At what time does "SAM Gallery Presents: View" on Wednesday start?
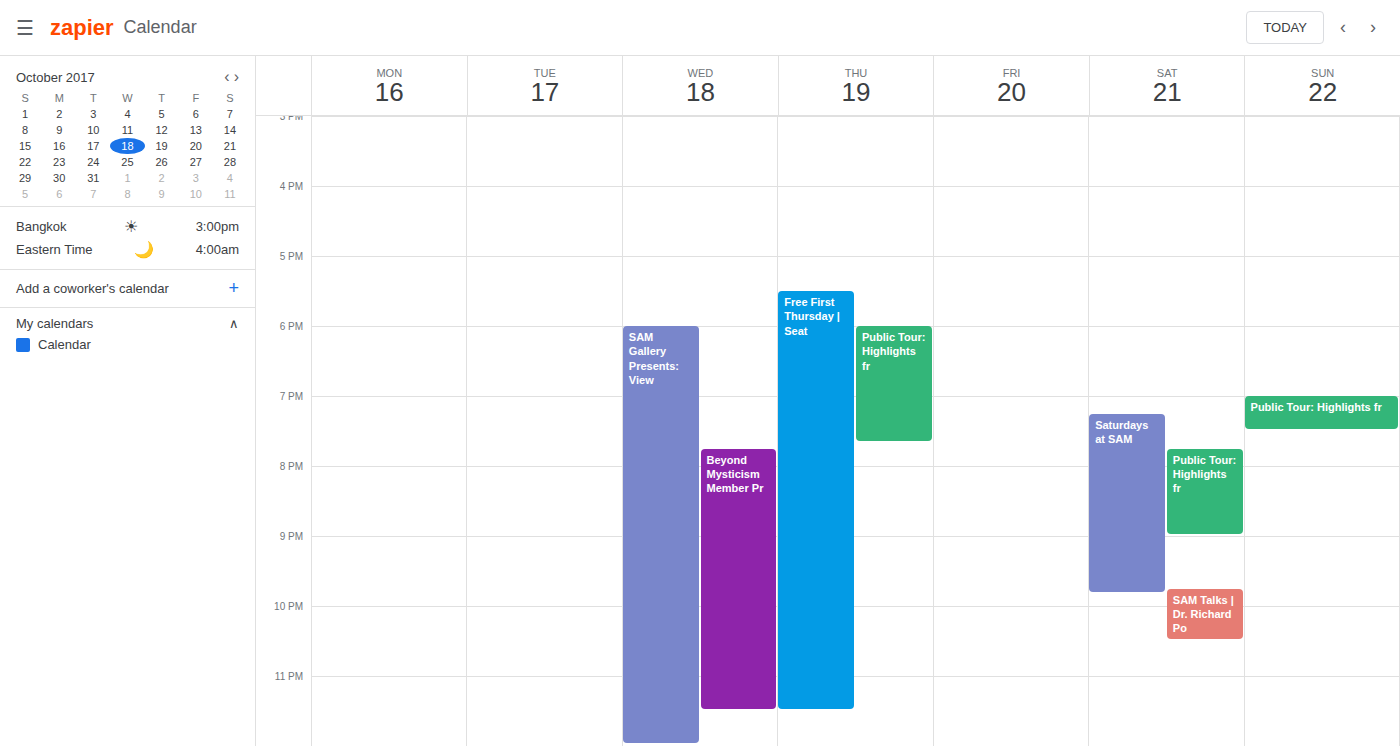
18:00